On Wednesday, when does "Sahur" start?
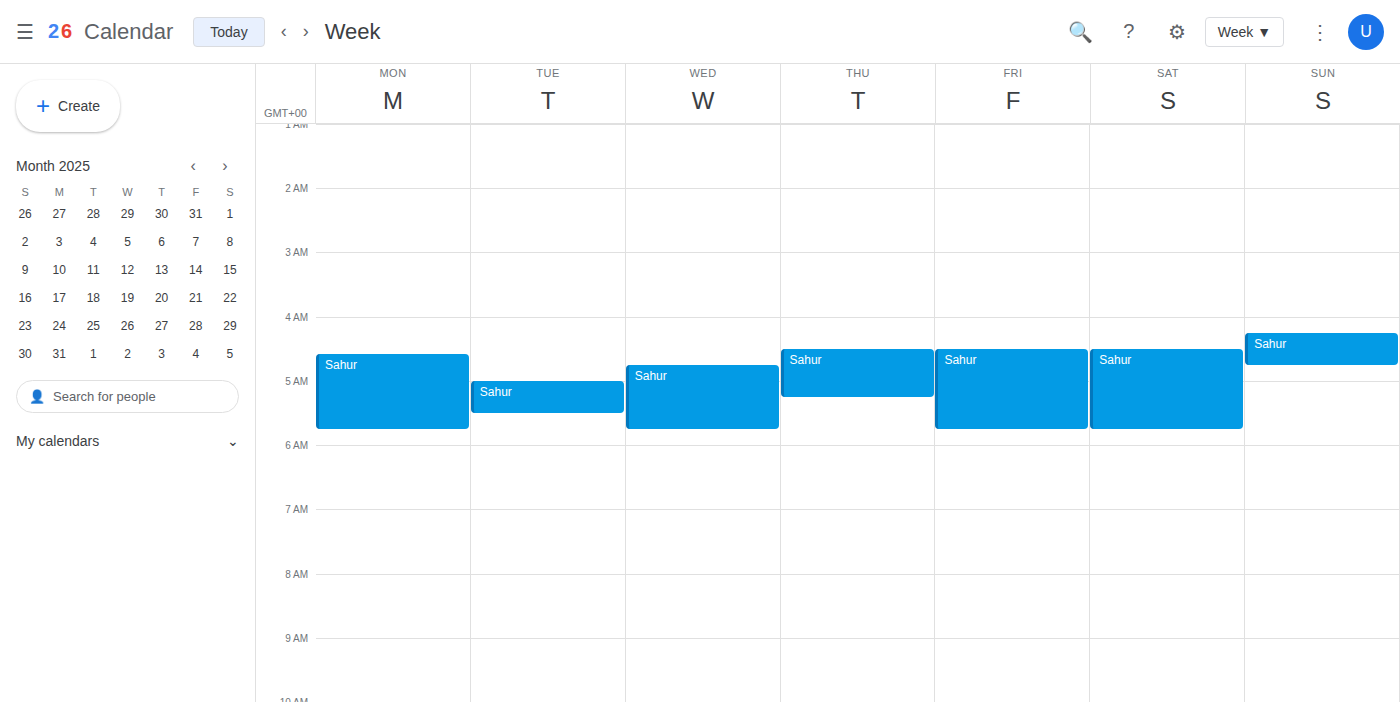
4:45 AM